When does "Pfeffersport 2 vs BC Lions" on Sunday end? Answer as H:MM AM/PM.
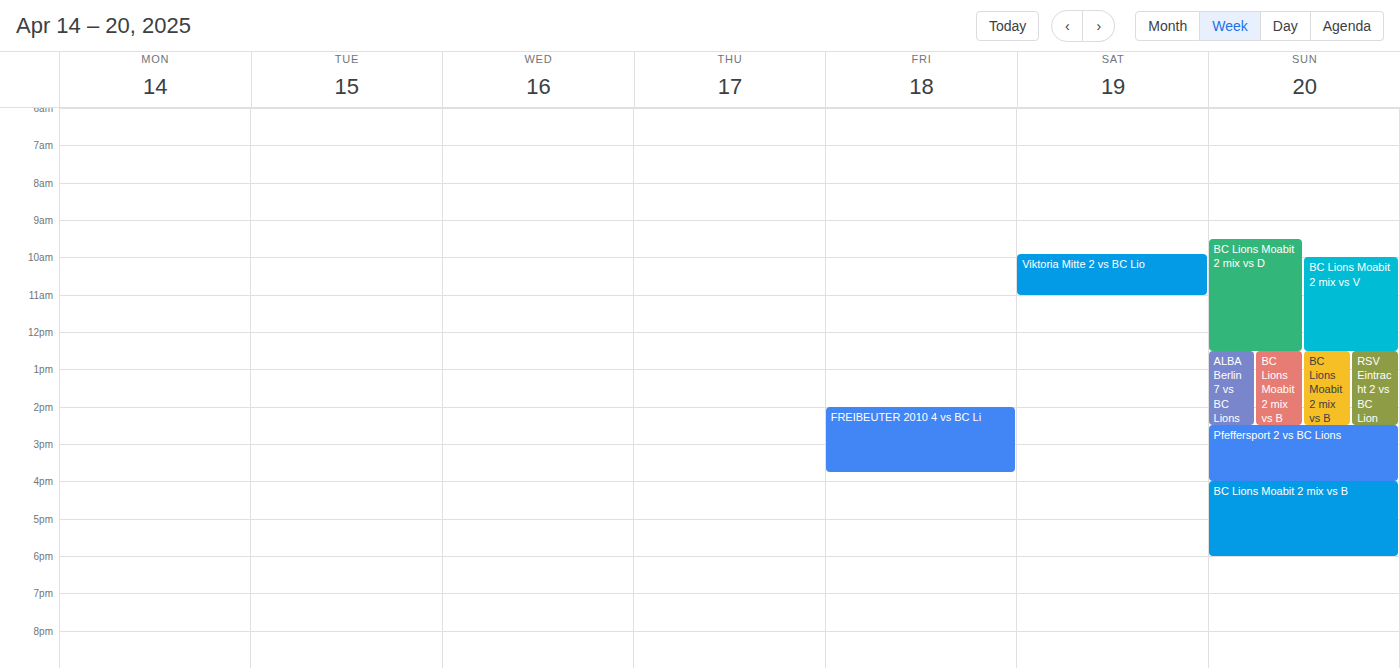
4:00 PM